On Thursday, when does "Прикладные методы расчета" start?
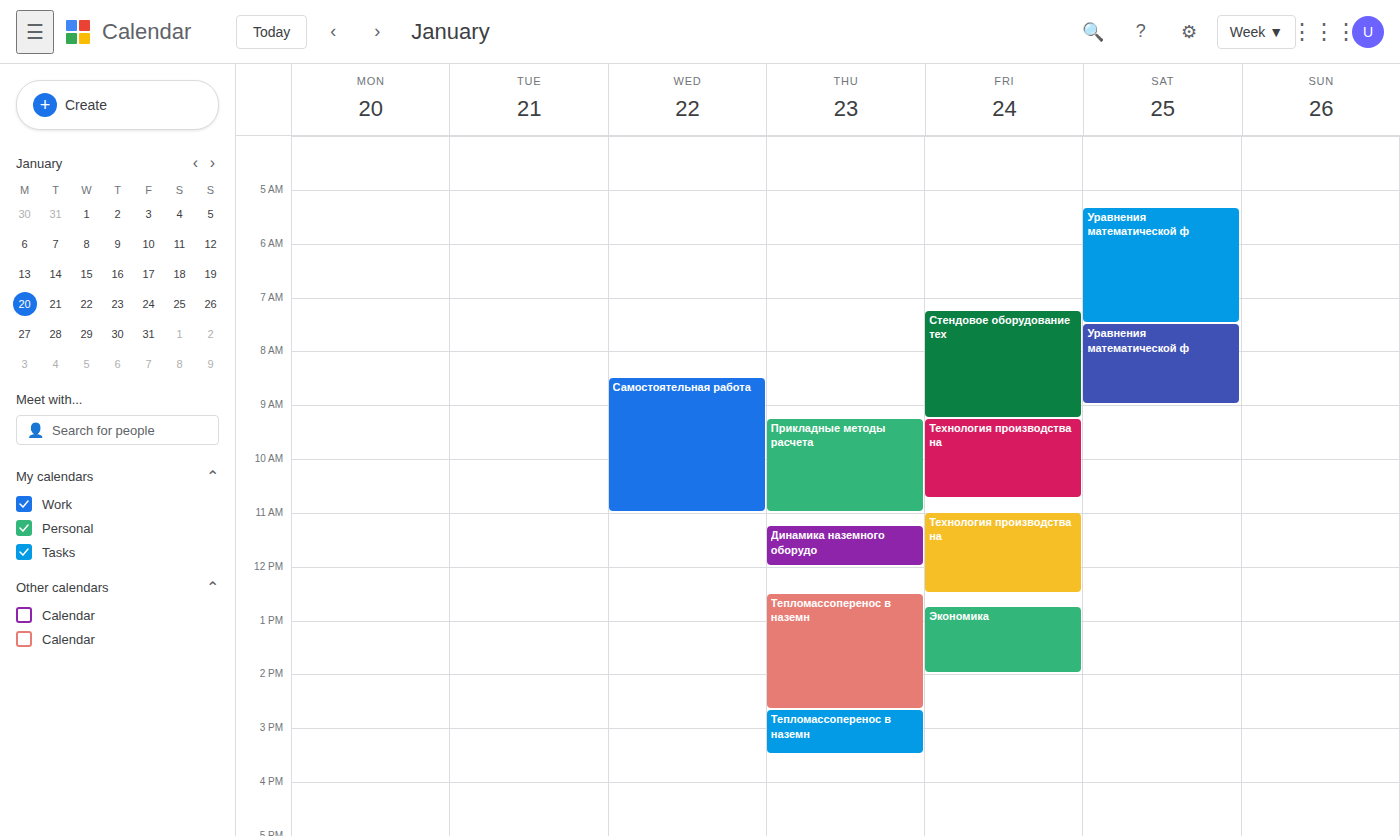
9:15 AM